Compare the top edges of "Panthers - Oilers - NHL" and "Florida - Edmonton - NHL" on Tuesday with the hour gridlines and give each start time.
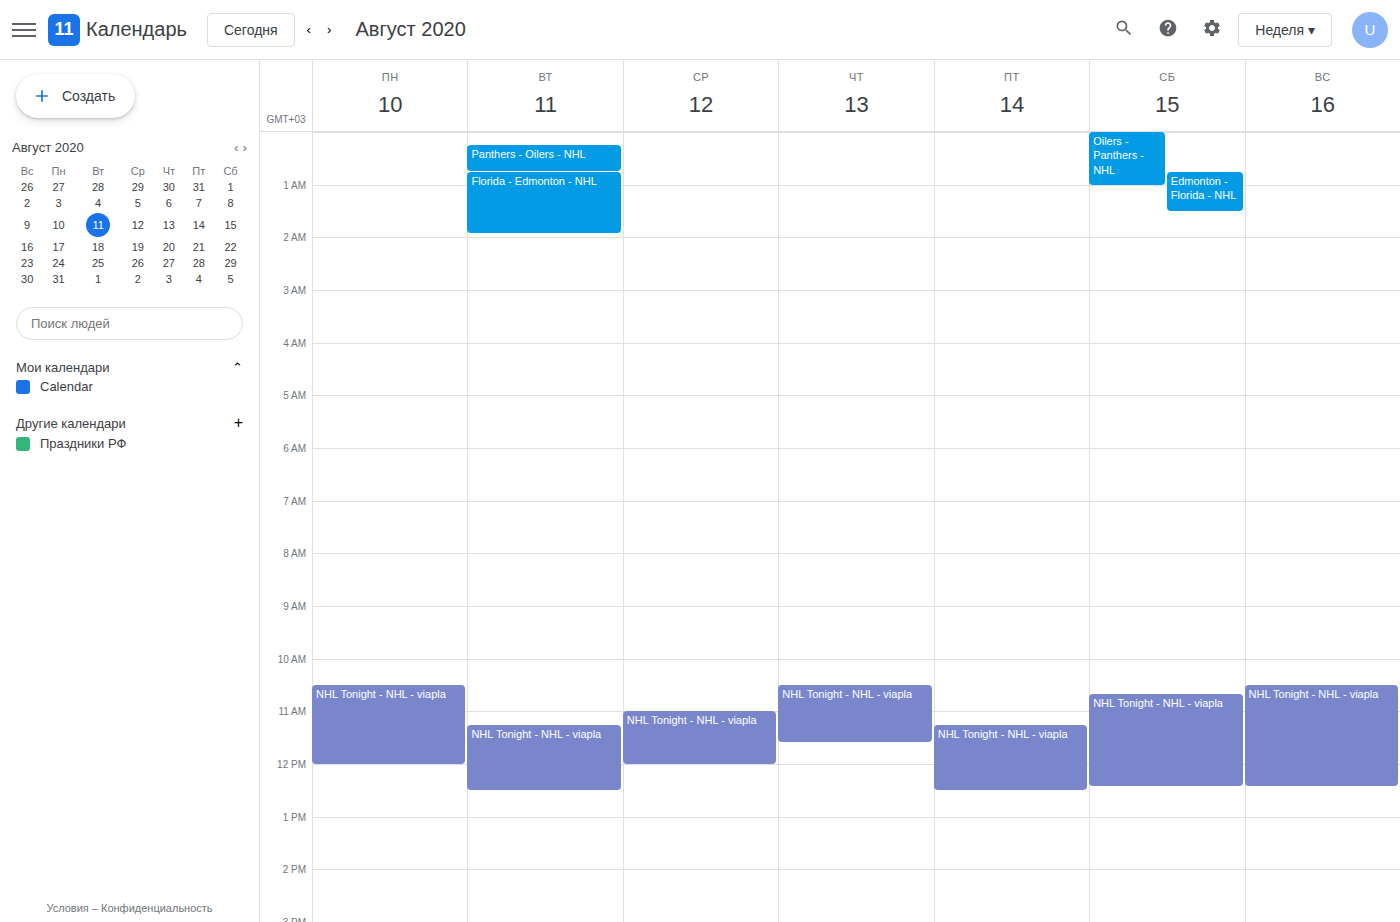
"Panthers - Oilers - NHL": 12:15 AM, neither: a quarter of the way from the 12 AM line to the 1 AM line. "Florida - Edmonton - NHL": 12:45 AM, neither: three quarters of the way from the 12 AM line to the 1 AM line.